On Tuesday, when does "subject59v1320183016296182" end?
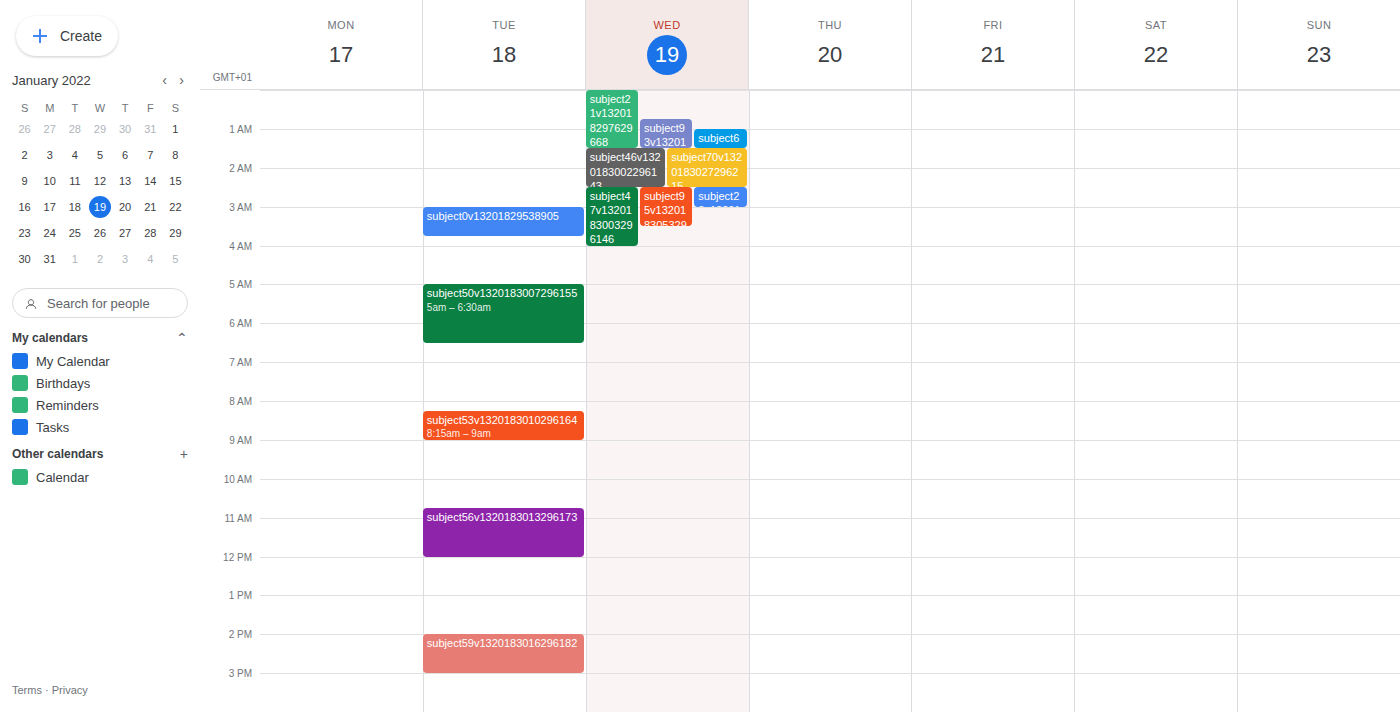
3:00 PM